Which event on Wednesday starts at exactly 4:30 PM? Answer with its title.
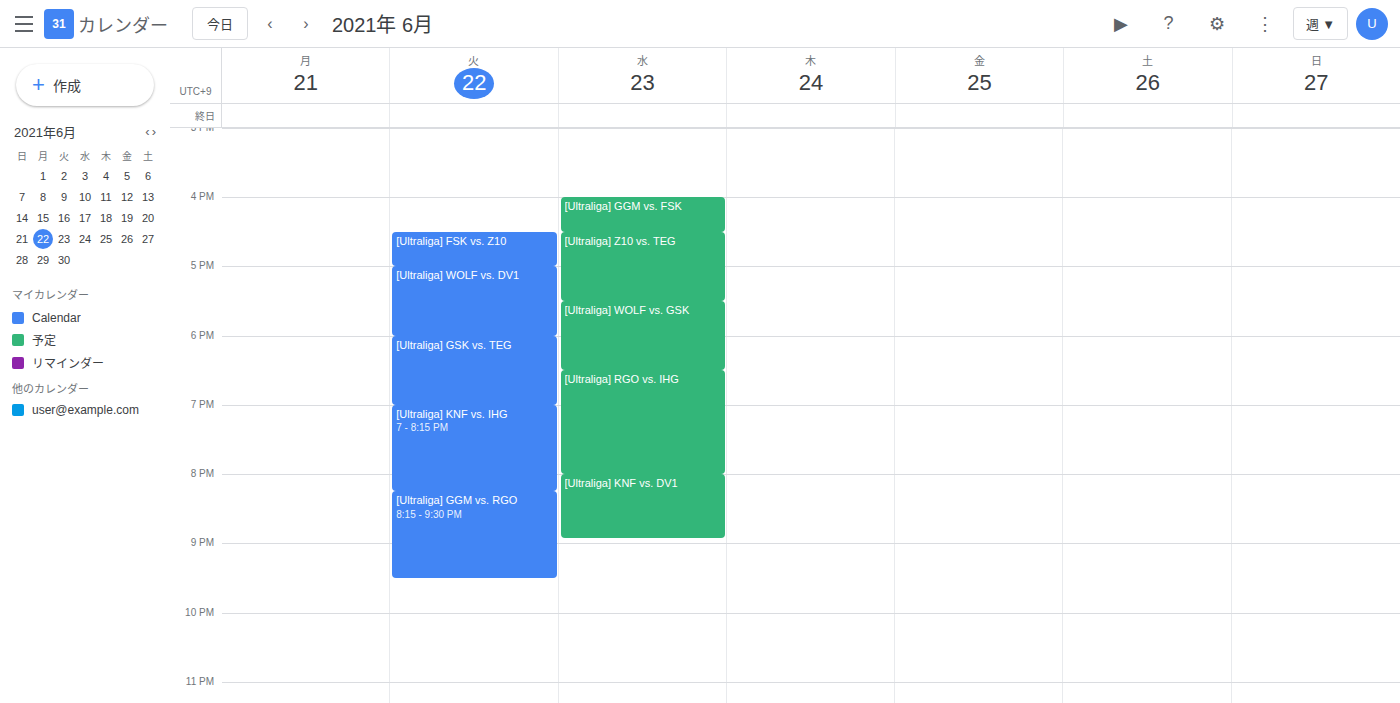
"[Ultraliga] Z10 vs. TEG"